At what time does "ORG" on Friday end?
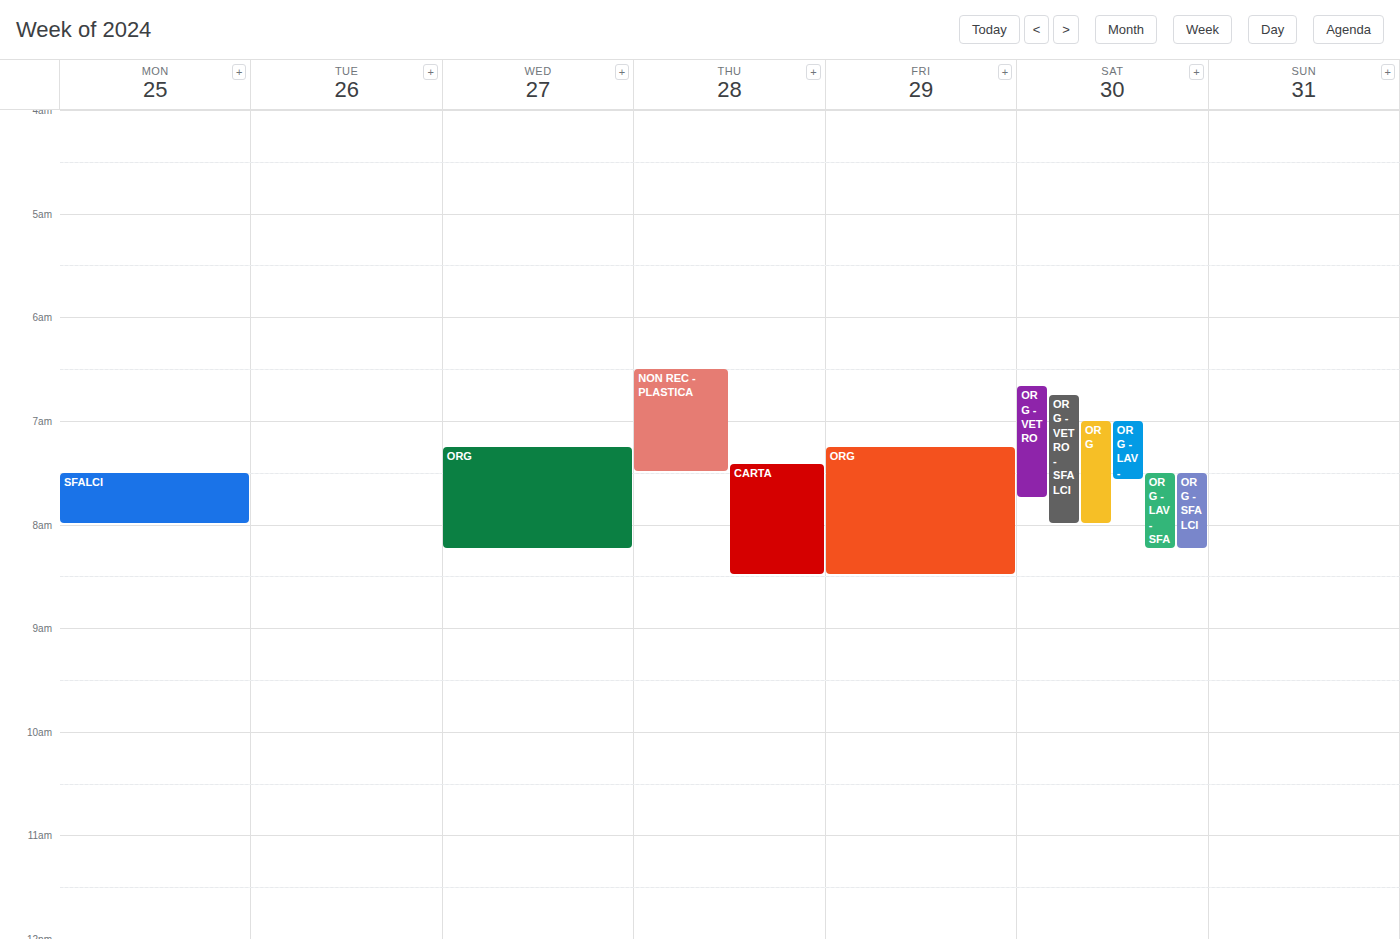
08:30